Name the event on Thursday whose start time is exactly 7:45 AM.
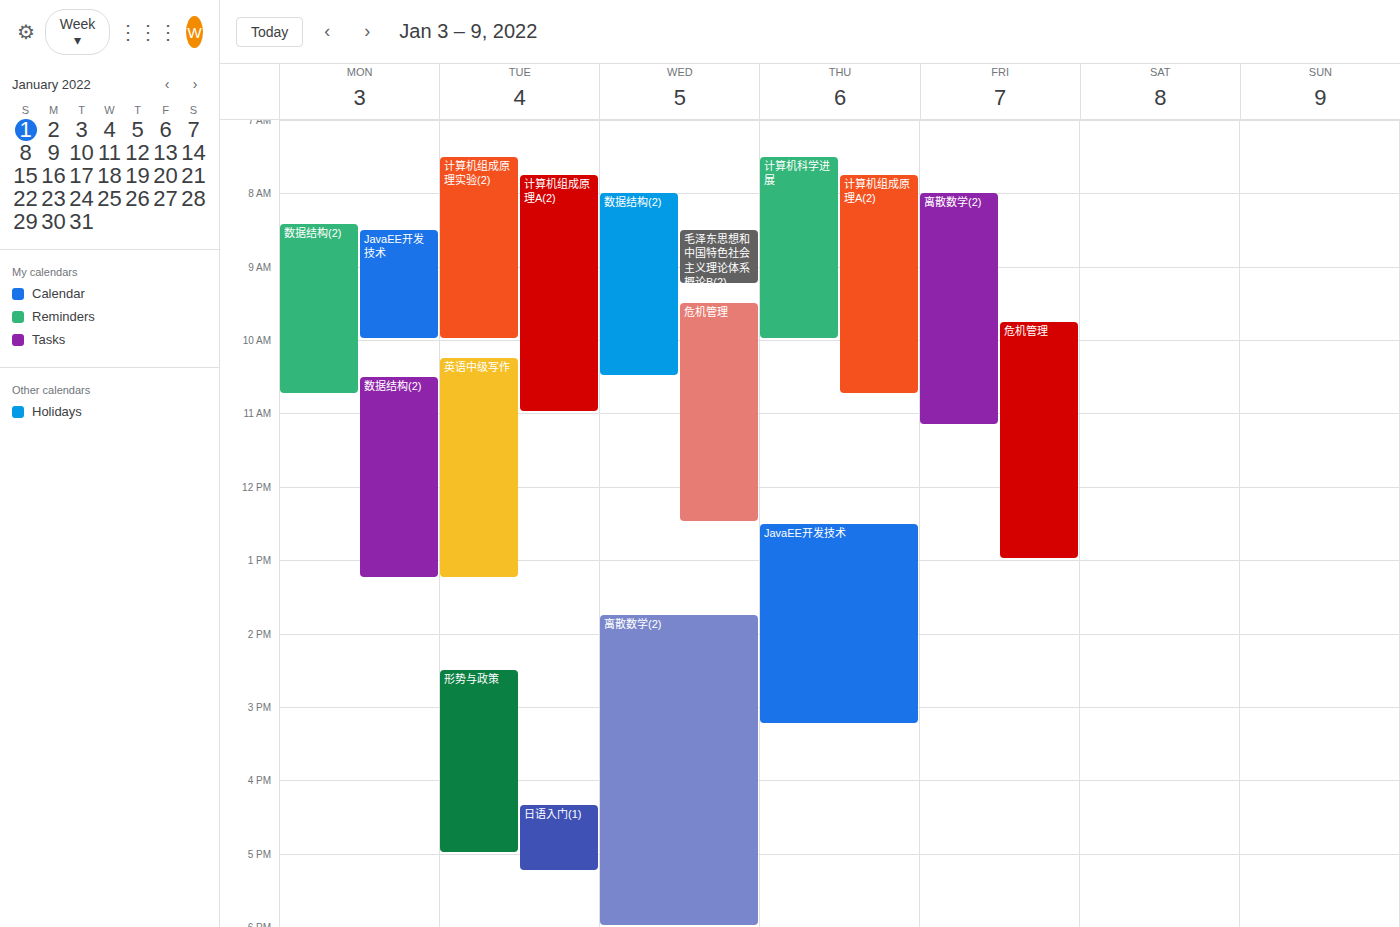
"计算机组成原理A(2)"